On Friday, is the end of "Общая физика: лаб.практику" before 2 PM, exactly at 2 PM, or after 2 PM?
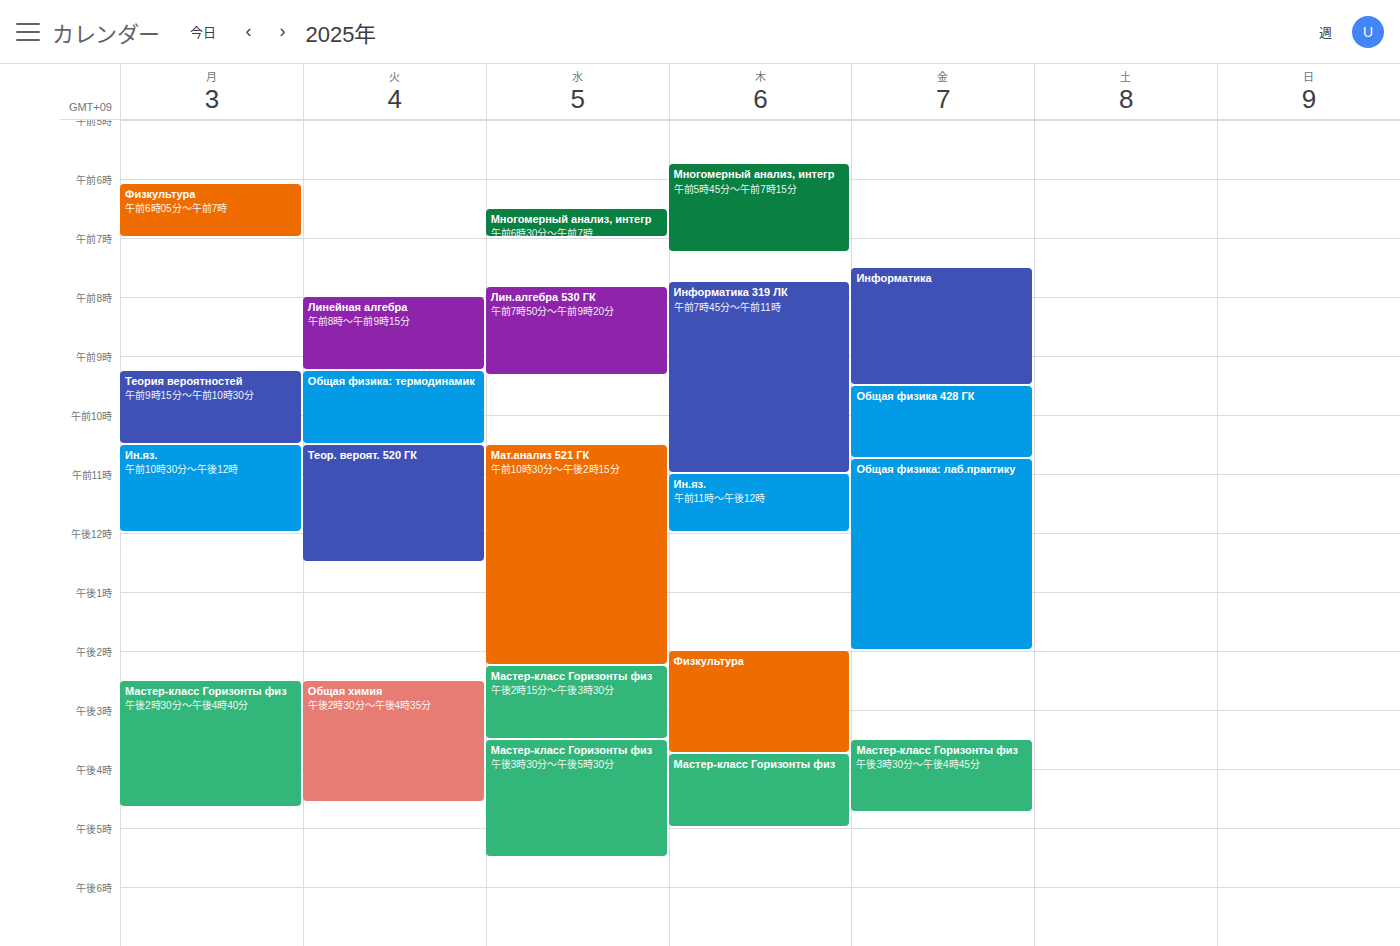
2:00 PM -- exactly at 2 PM, on the 2 PM line.